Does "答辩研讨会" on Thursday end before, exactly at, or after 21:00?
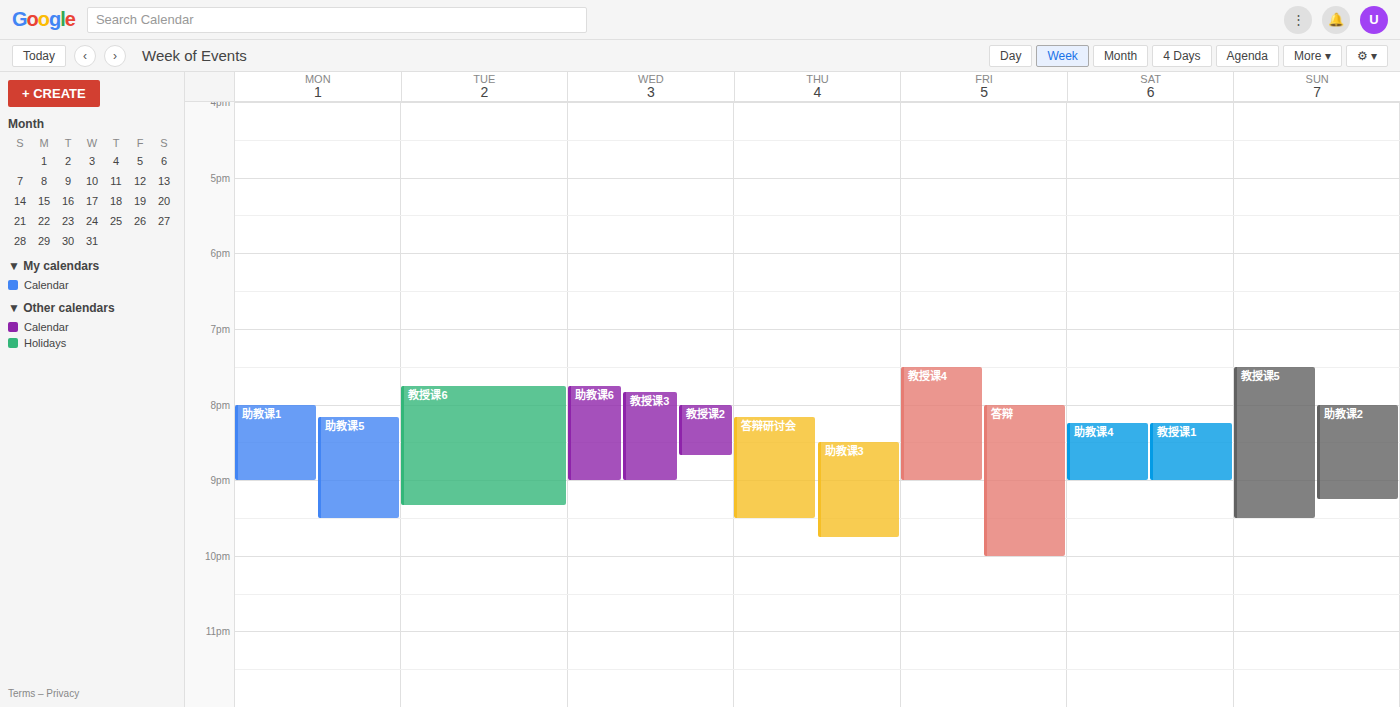
21:30 -- after 21:00, 30 minutes below the 21:00 line.